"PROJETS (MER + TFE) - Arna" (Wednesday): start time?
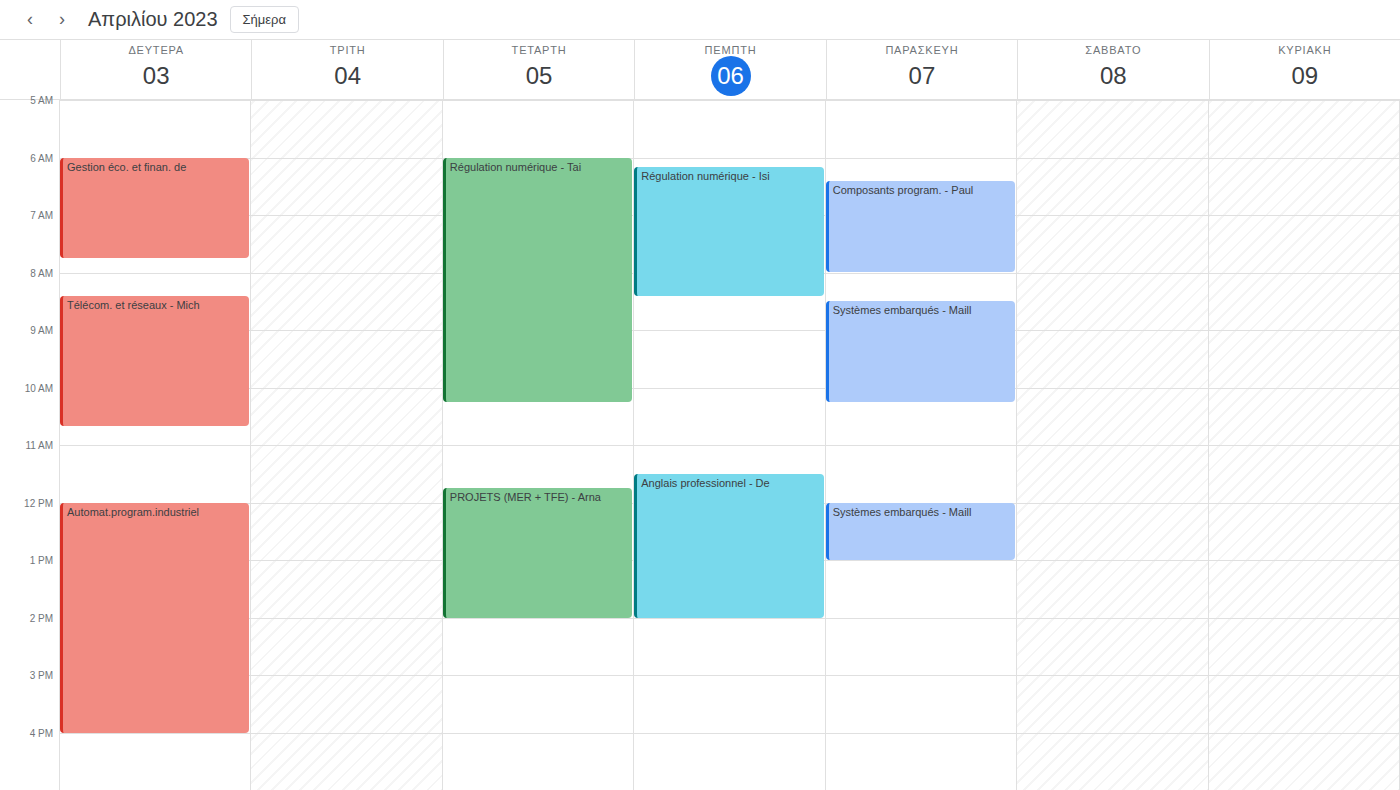
11:45 AM